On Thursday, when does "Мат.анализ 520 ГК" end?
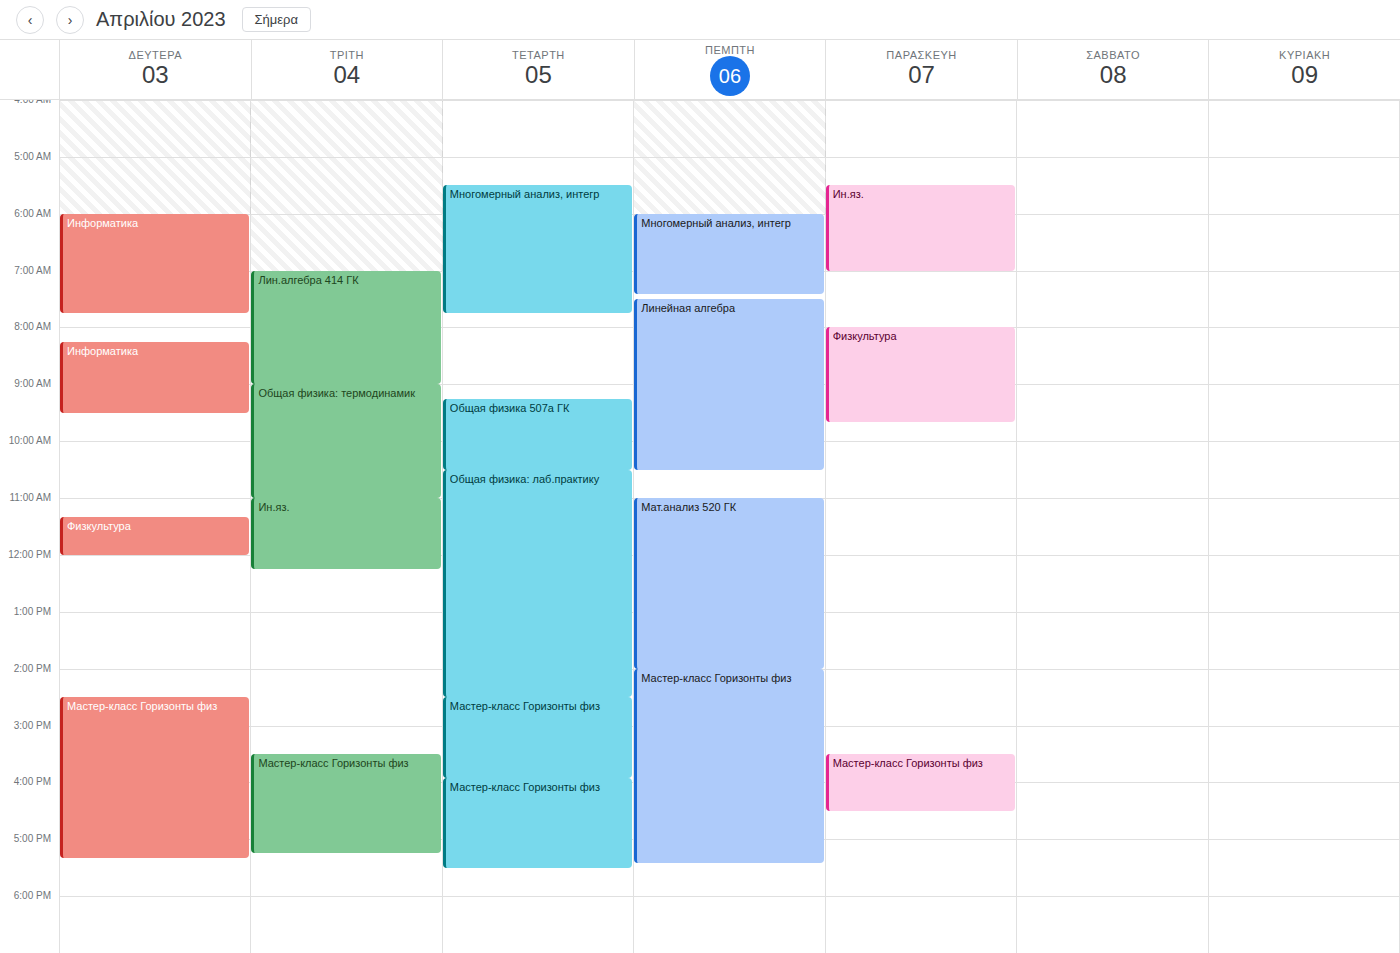
14:00